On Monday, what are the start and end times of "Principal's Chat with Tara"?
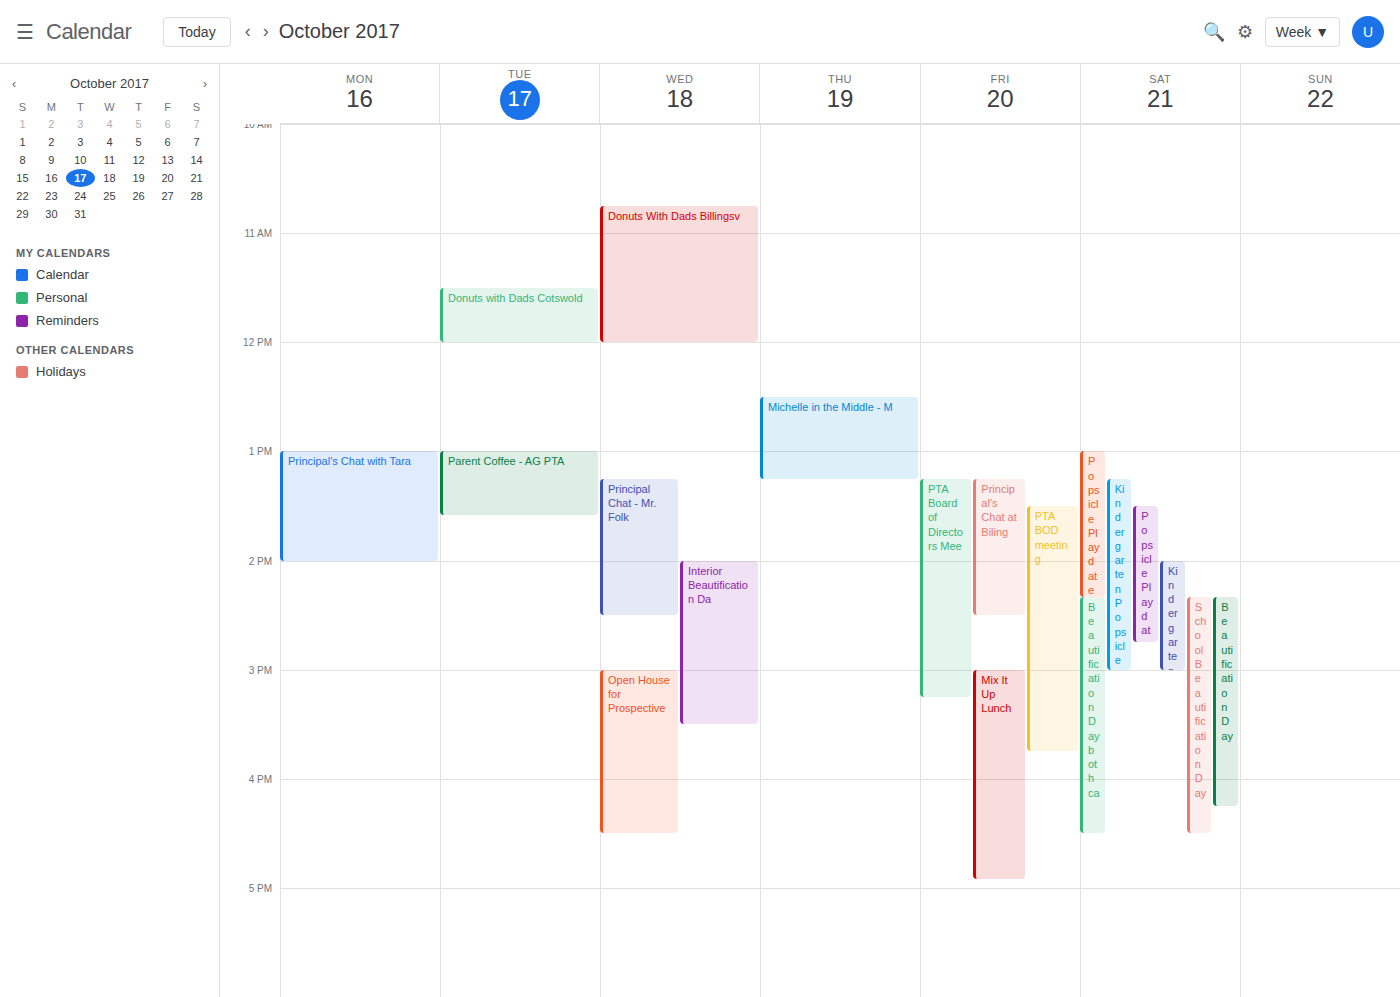
1:00 PM to 2:00 PM